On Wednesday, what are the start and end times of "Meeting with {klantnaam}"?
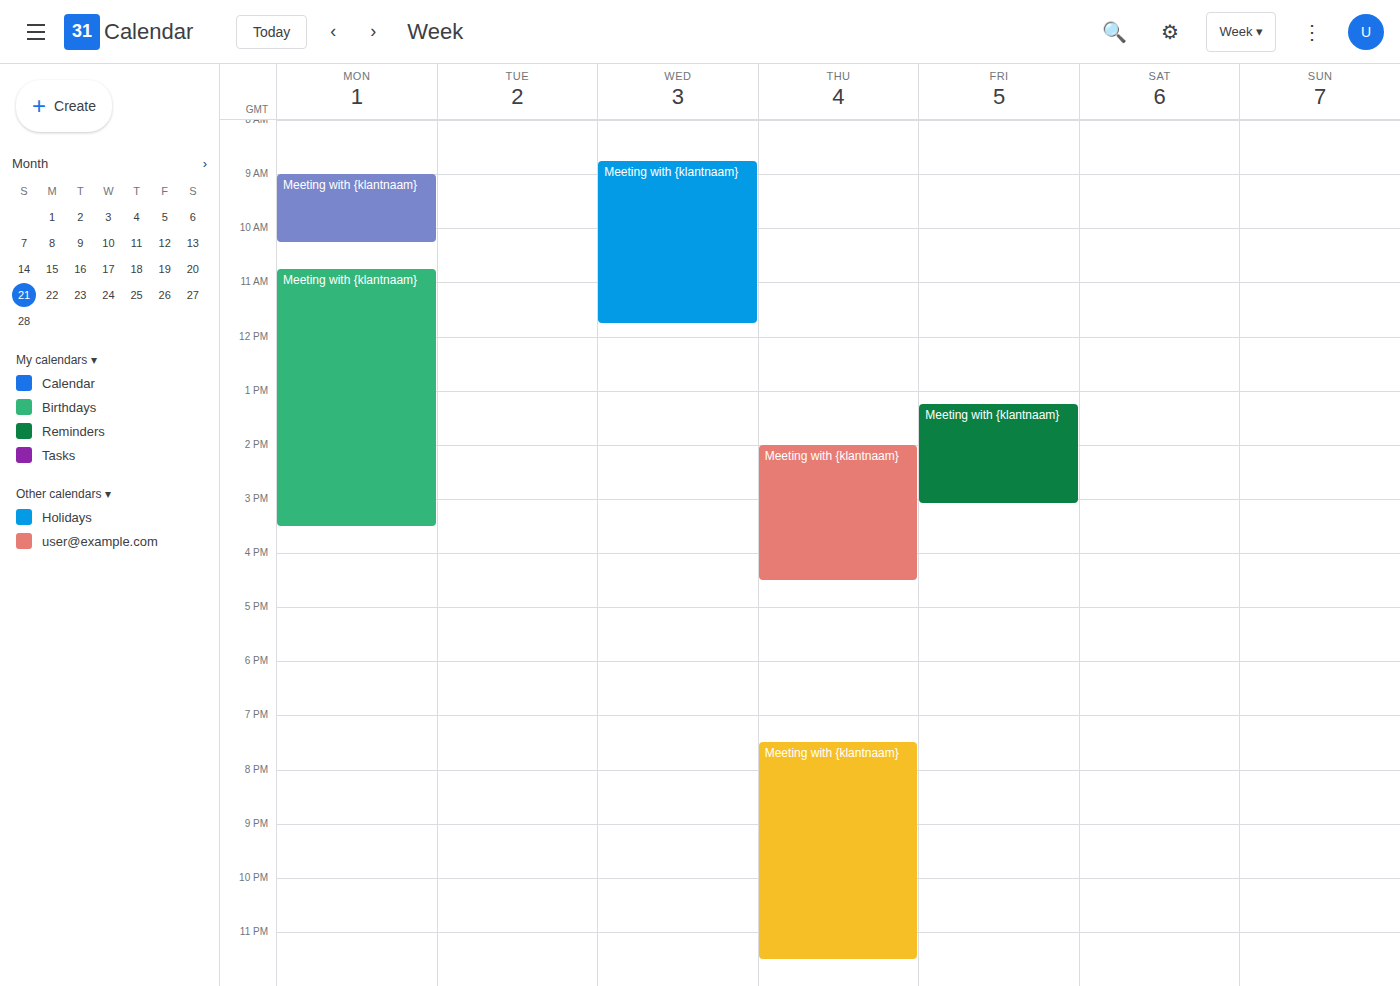
8:45 AM to 11:45 AM